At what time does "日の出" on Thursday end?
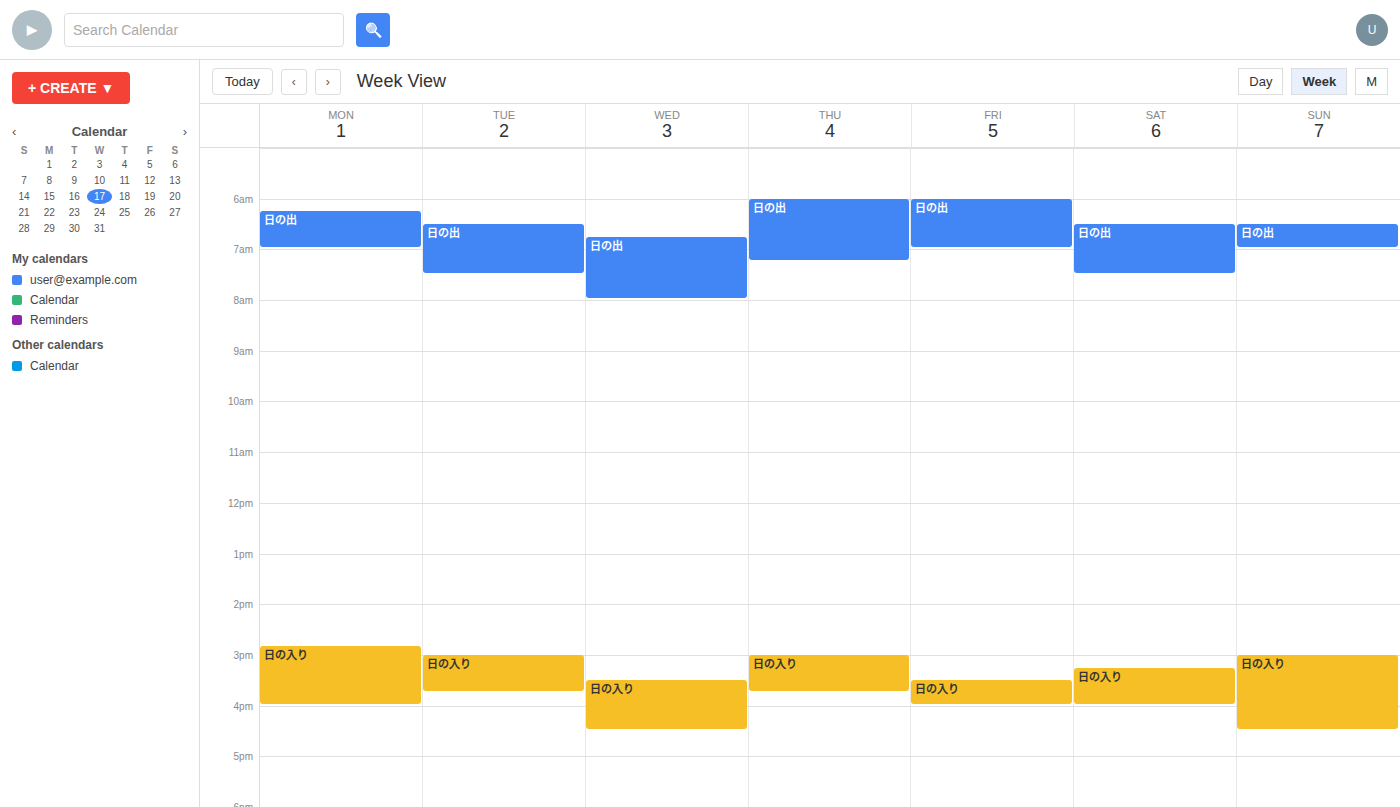
7:15 AM